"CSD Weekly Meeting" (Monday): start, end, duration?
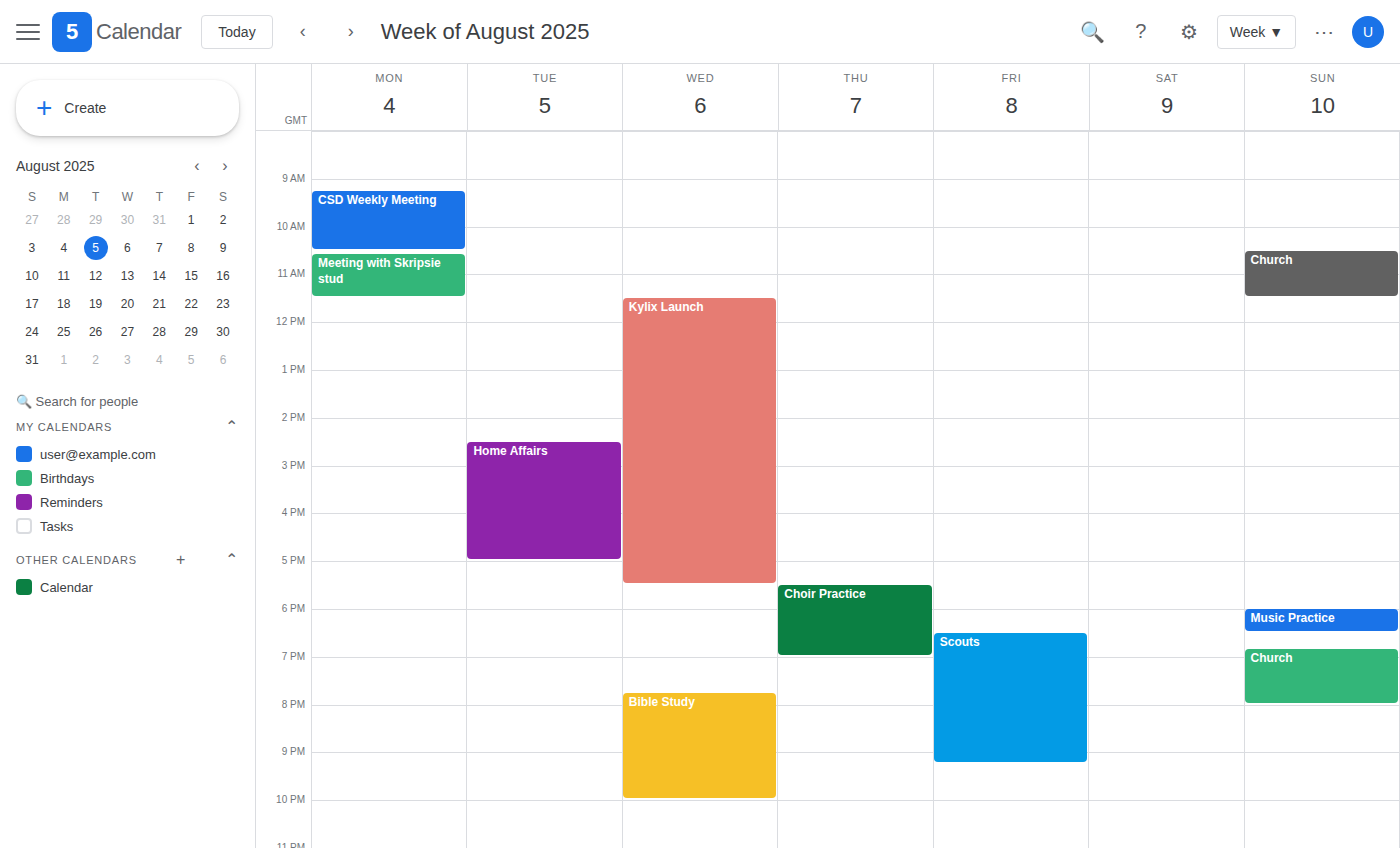
9:15 AM to 10:30 AM, 1 hour 15 minutes